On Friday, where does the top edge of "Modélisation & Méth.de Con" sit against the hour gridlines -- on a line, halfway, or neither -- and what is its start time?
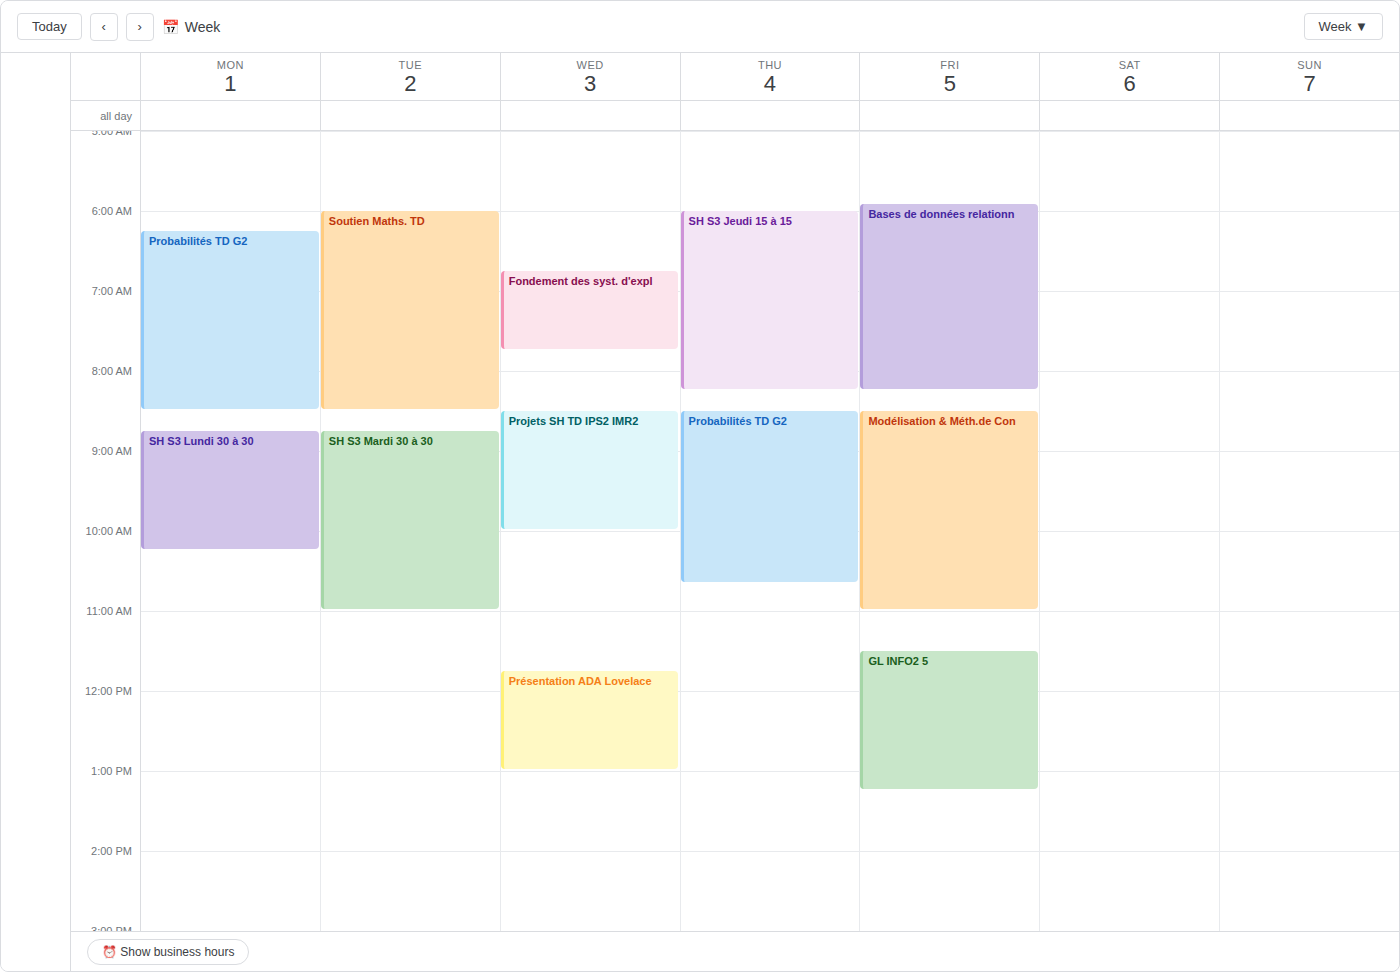
08:30 -- halfway between the 08:00 and 09:00 lines.